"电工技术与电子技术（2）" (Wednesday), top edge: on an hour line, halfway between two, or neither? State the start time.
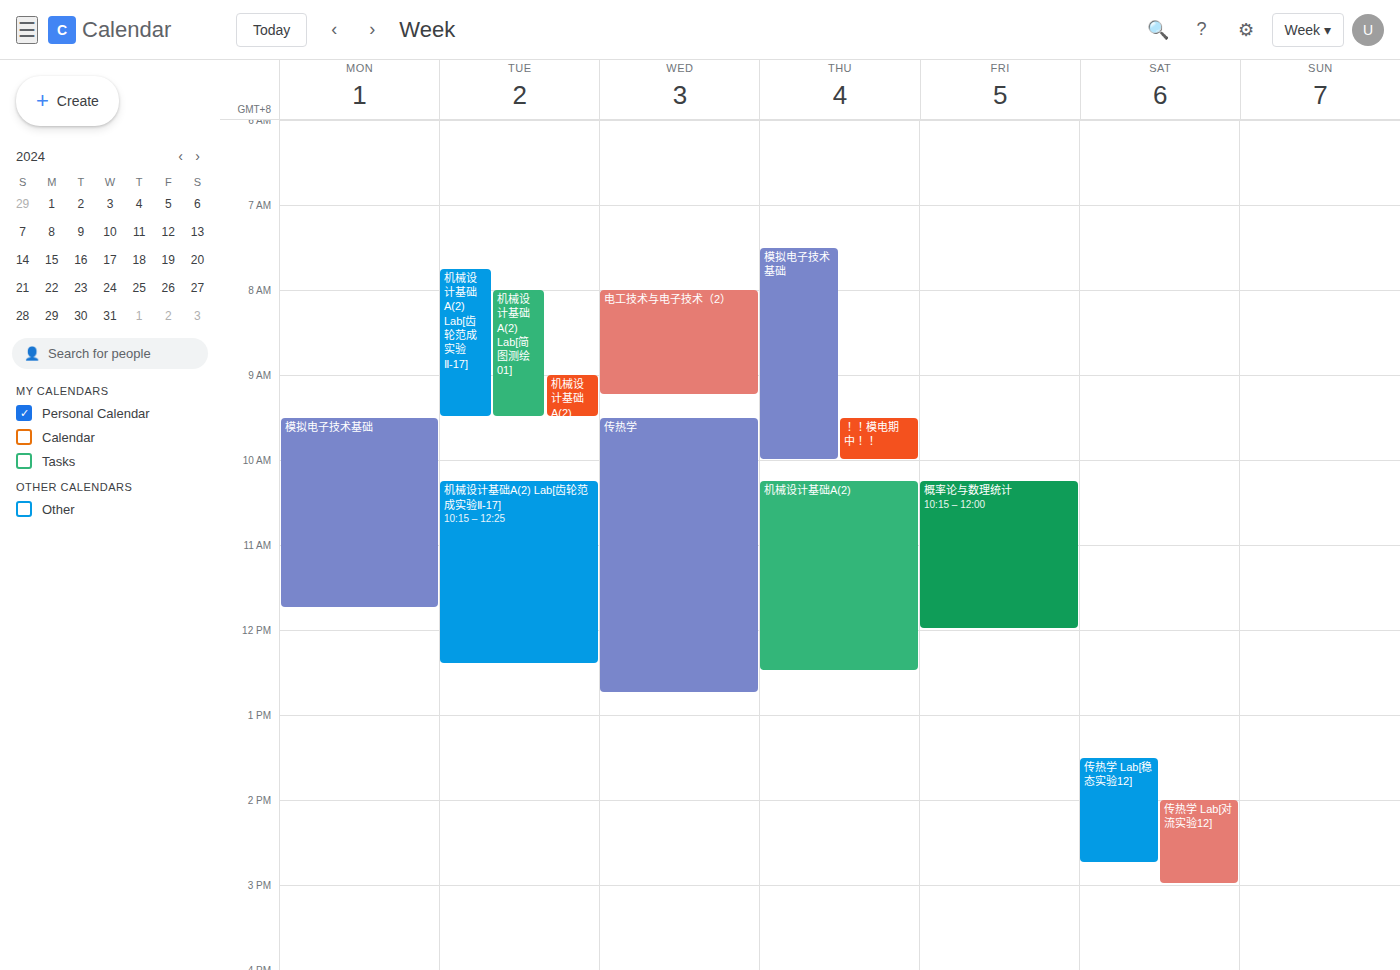
8:00 AM -- exactly on the 8 AM line.